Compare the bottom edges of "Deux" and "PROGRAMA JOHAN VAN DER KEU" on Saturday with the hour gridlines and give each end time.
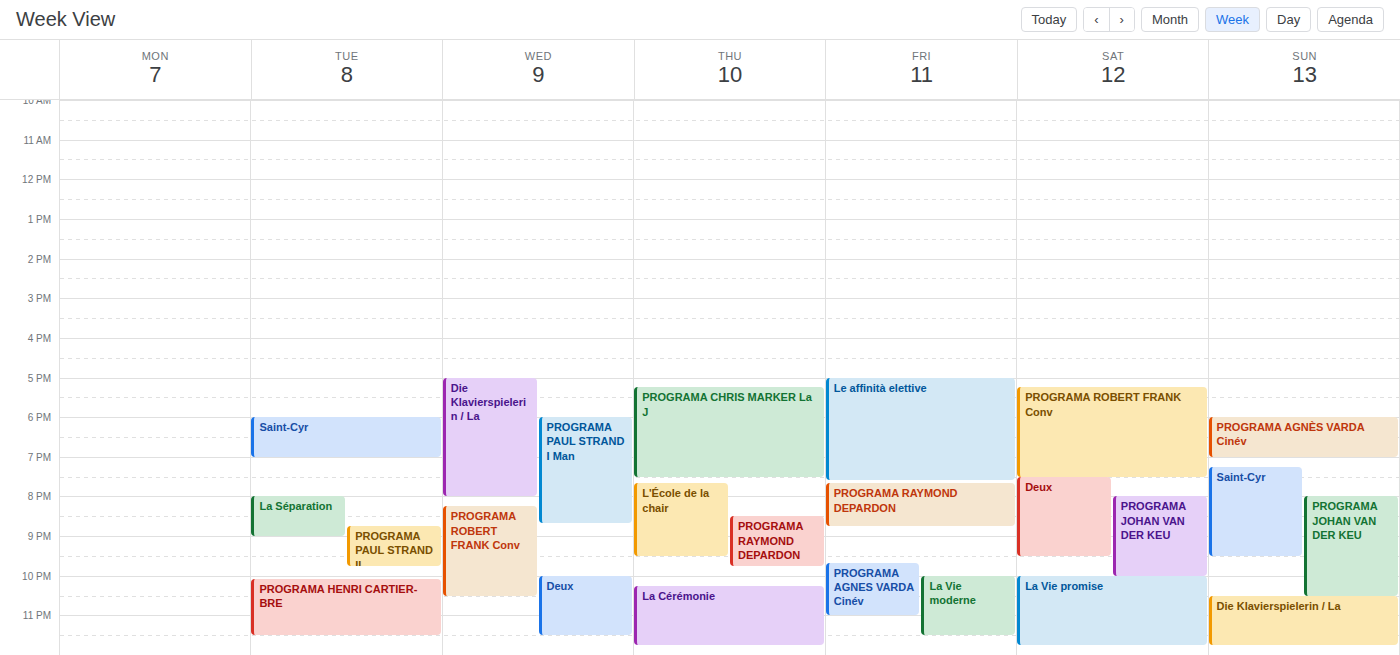
"Deux": 9:30 PM, halfway between the 9 PM and 10 PM lines. "PROGRAMA JOHAN VAN DER KEU": 10:00 PM, exactly on the 10 PM line.